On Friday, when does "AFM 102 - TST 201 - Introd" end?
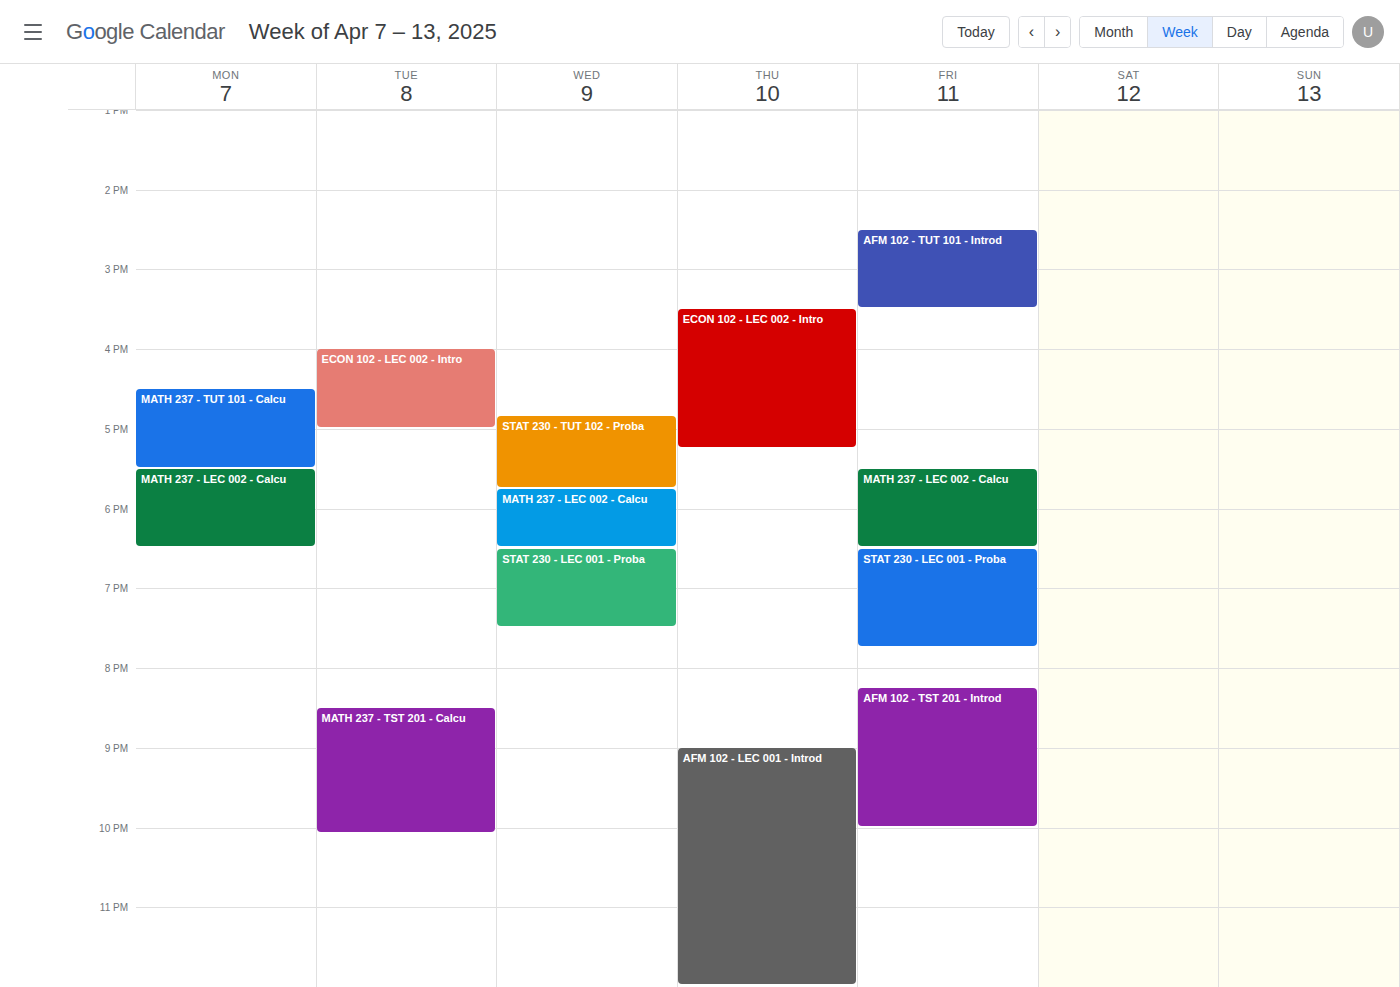
22:00